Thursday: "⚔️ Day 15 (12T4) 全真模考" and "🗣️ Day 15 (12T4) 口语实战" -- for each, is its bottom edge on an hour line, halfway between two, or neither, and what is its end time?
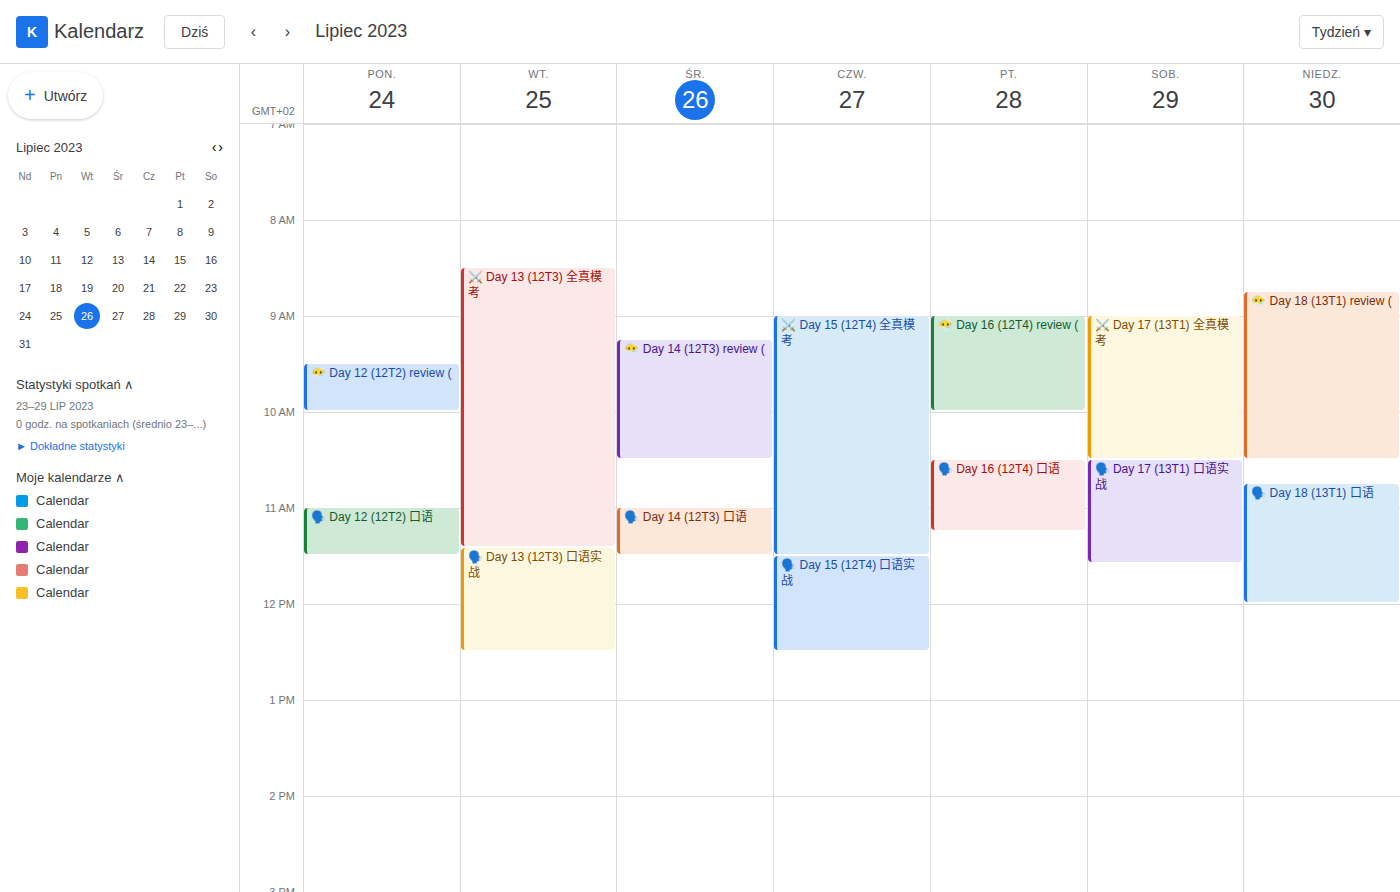
"⚔️ Day 15 (12T4) 全真模考": 11:30 AM, halfway between the 11 AM and 12 PM lines. "🗣️ Day 15 (12T4) 口语实战": 12:30 PM, halfway between the 12 PM and 1 PM lines.